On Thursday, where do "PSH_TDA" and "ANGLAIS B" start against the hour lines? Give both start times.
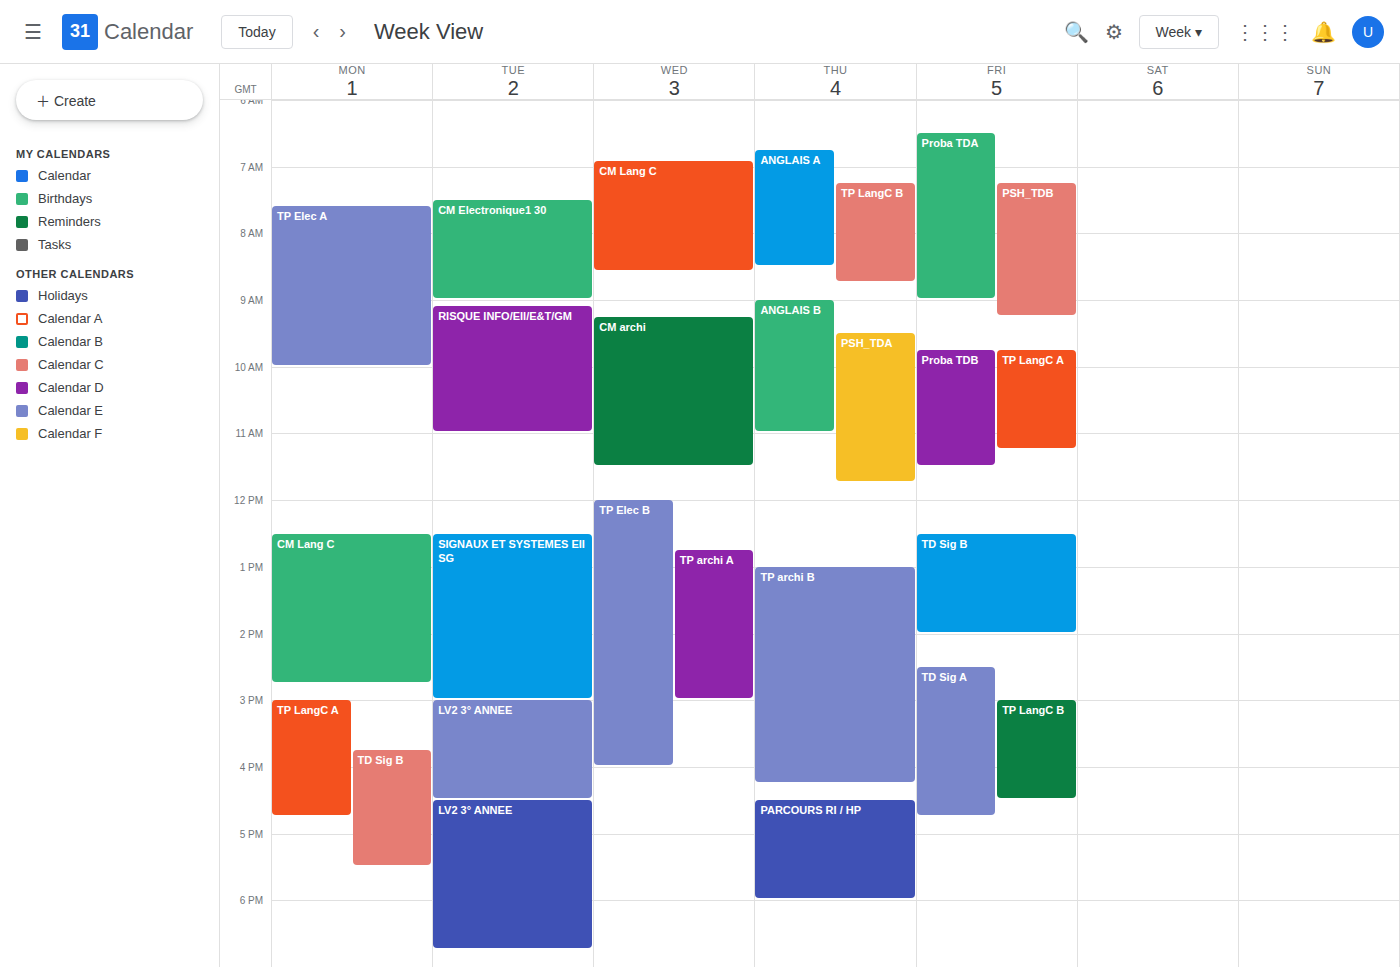
"PSH_TDA": 9:30 AM, halfway between the 9 AM and 10 AM lines. "ANGLAIS B": 9:00 AM, exactly on the 9 AM line.